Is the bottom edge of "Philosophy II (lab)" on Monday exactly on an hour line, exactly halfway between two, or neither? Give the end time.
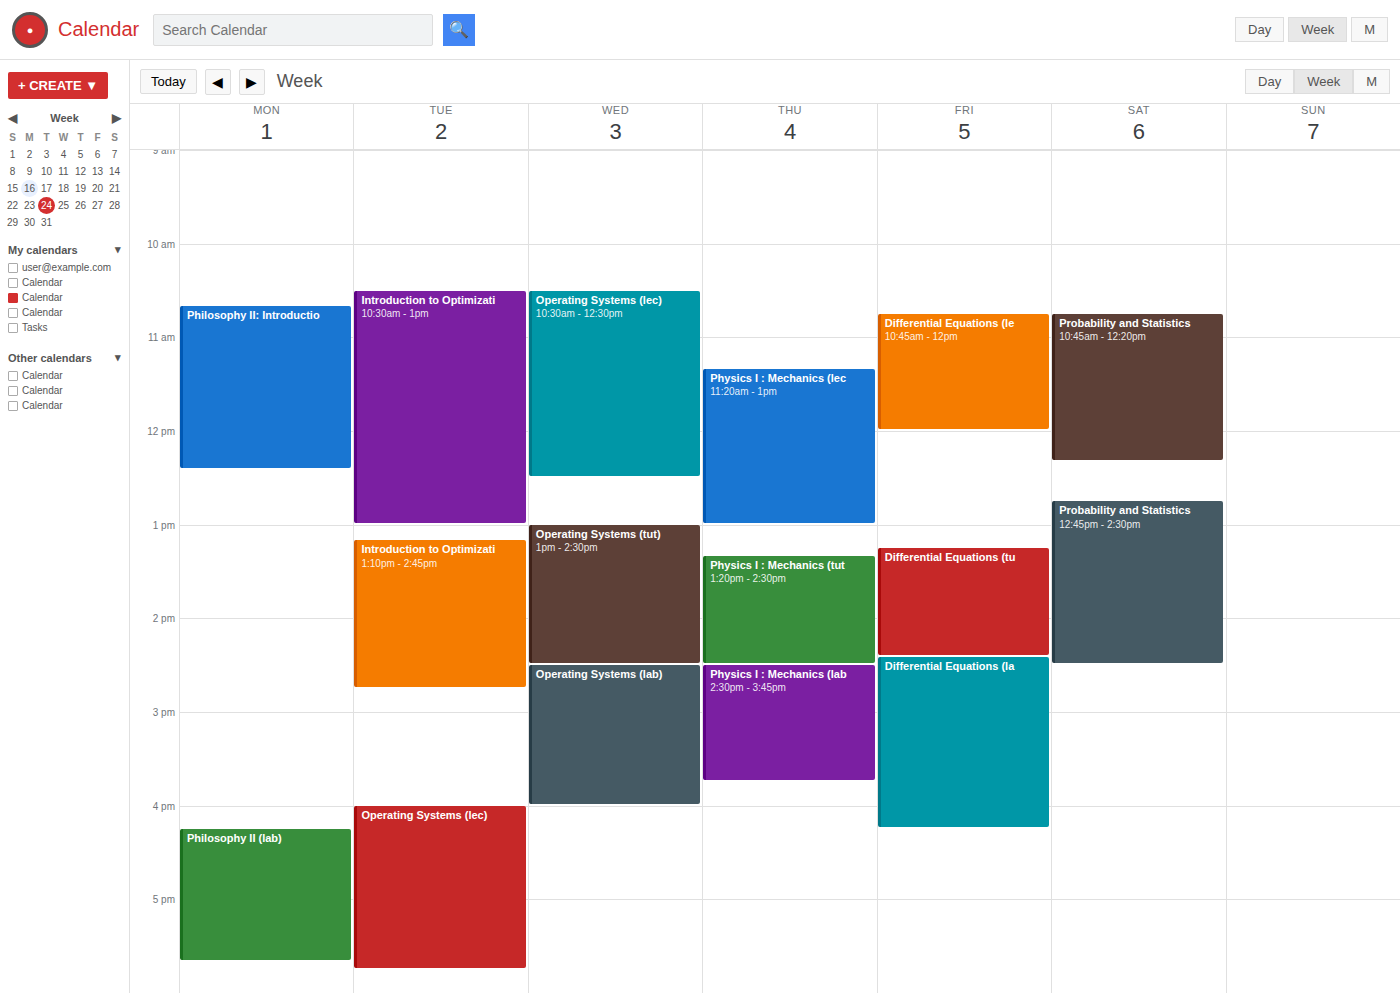
17:40 -- neither: 40 minutes below the 17:00 line and 20 minutes above the 18:00 line.